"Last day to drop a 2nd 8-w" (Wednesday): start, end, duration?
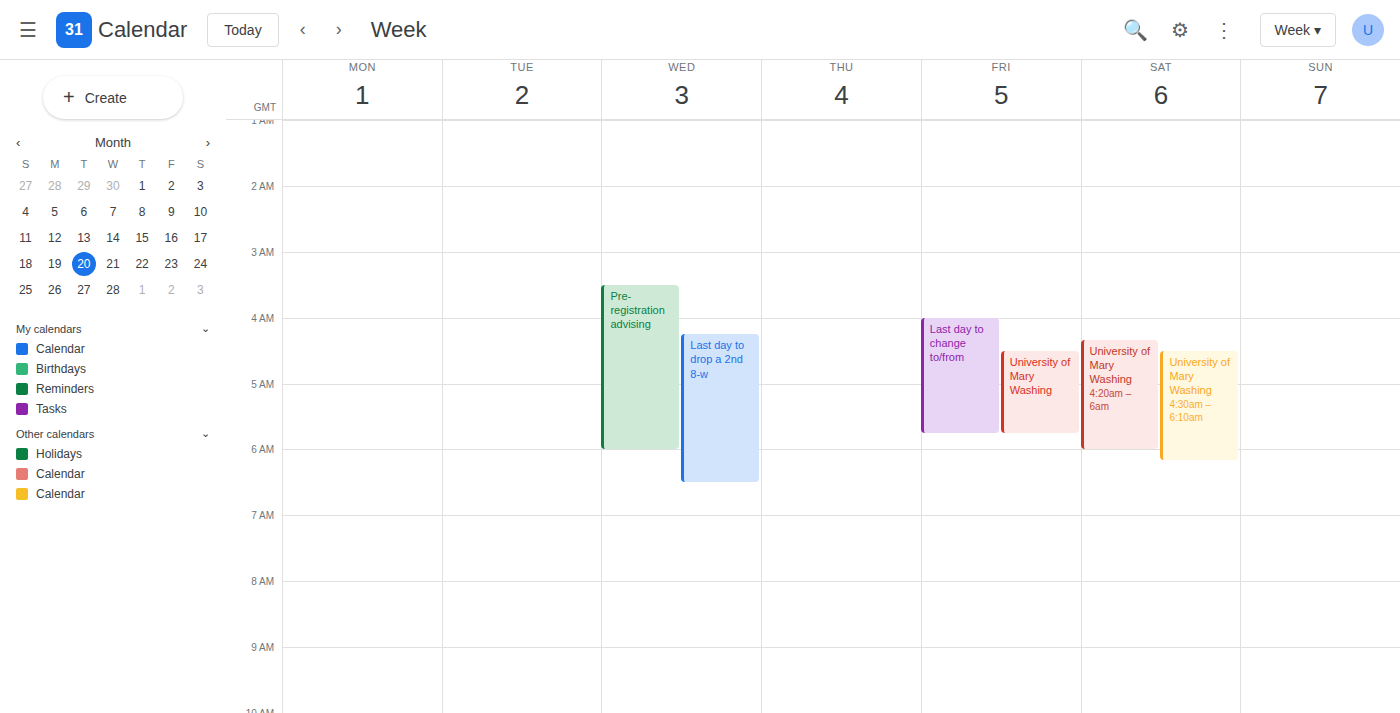
4:15 AM to 6:30 AM, 2 hours 15 minutes